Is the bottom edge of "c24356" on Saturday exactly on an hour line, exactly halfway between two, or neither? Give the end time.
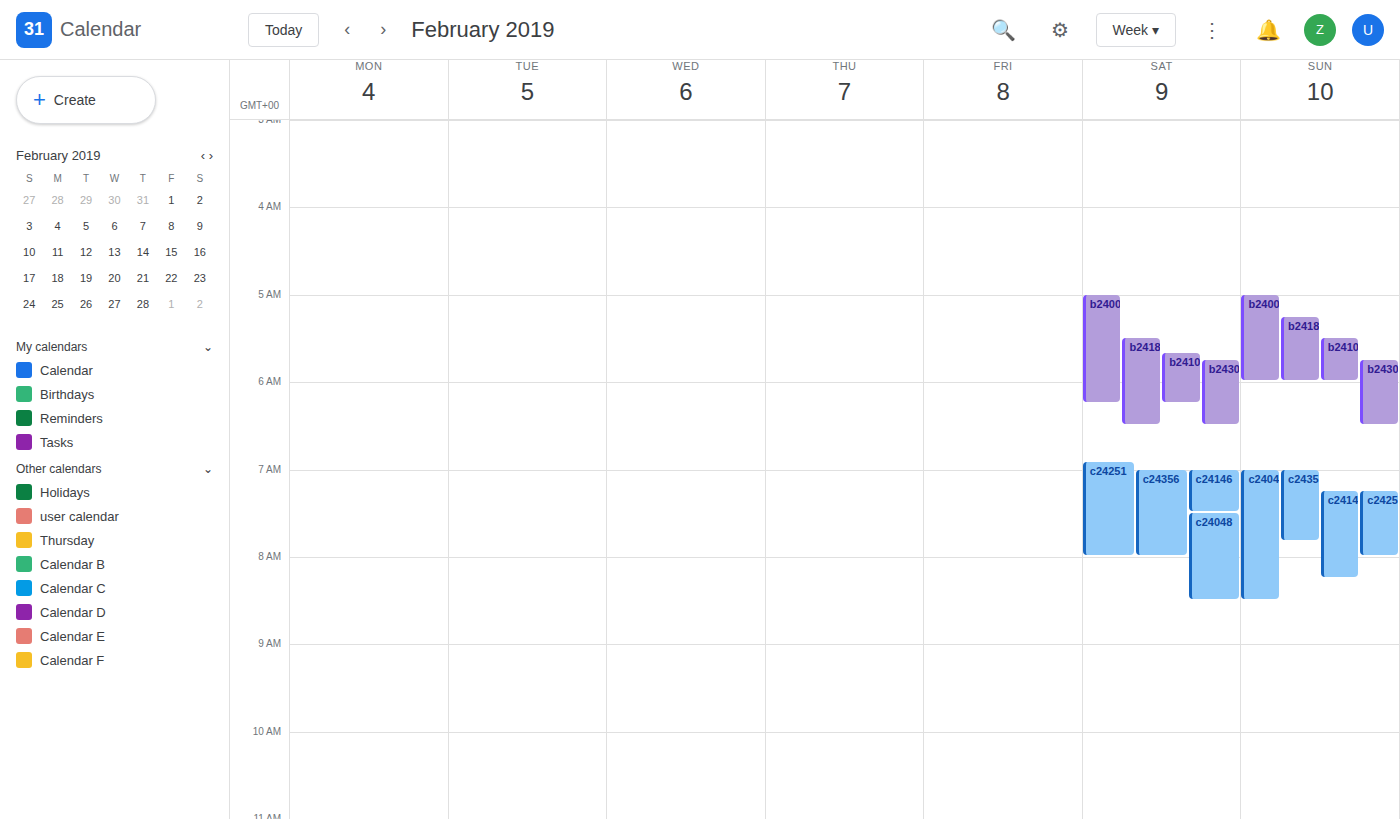
8:00 AM -- exactly on the 8 AM line.